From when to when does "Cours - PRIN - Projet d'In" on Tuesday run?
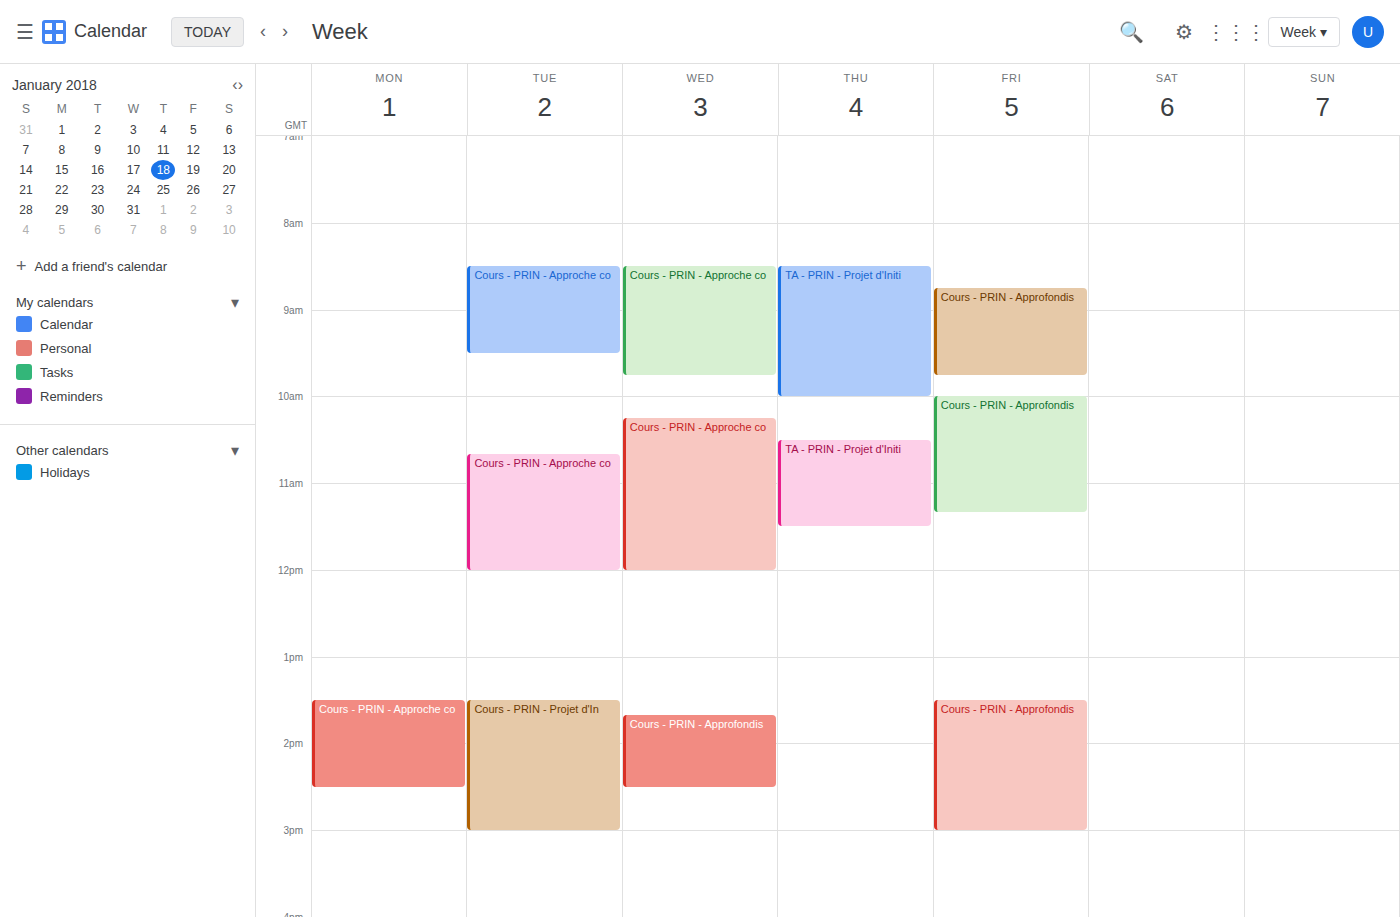
1:30 PM to 3:00 PM